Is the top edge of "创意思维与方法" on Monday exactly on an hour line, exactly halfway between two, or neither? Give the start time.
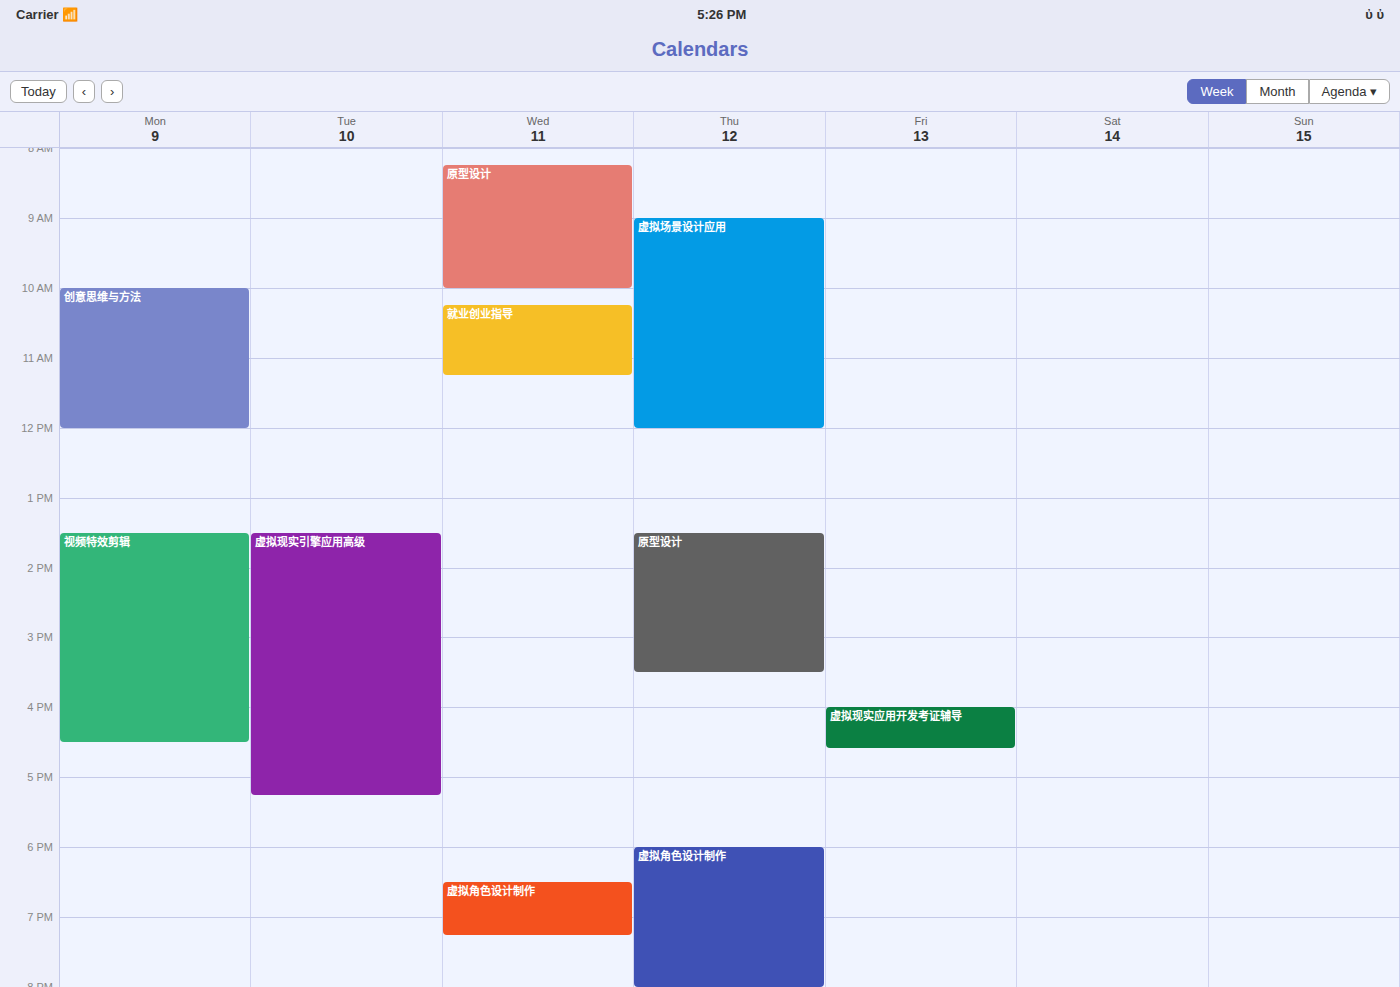
10:00 -- exactly on the 10:00 line.